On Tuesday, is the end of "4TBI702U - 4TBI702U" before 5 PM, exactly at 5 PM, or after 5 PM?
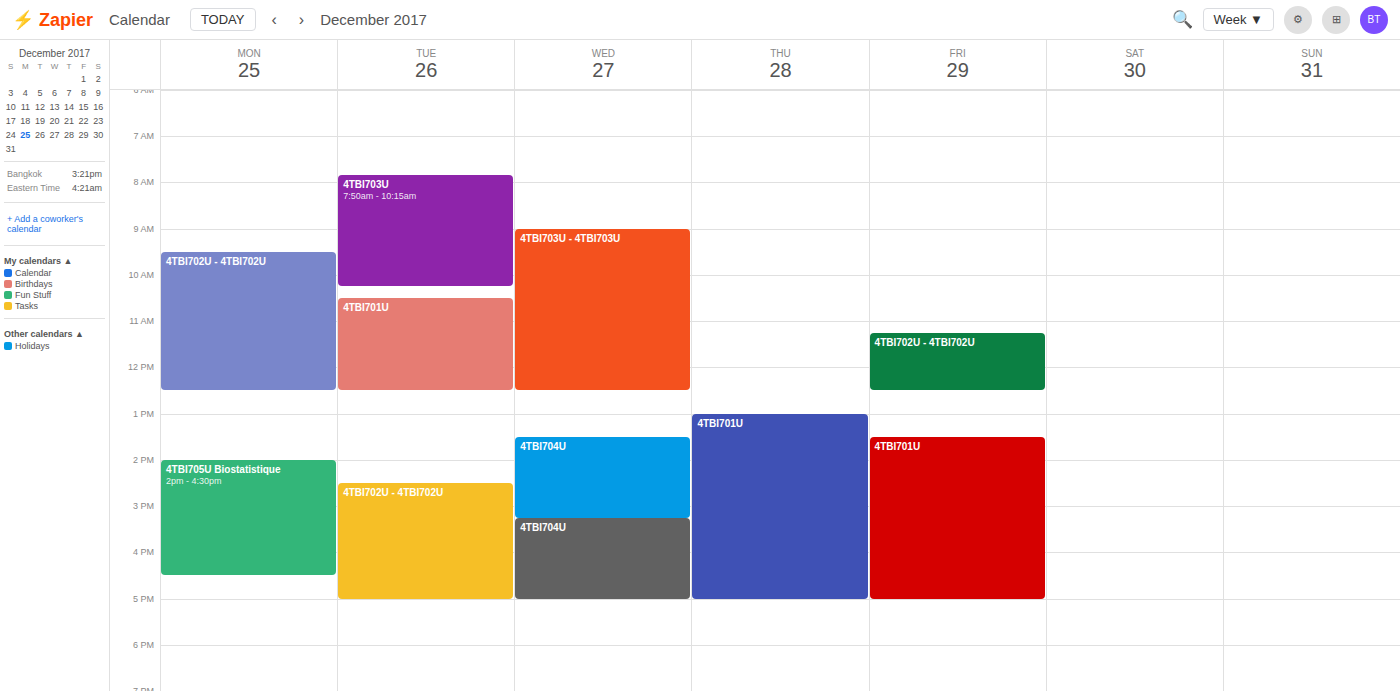
5:00 PM -- exactly at 5 PM, on the 5 PM line.